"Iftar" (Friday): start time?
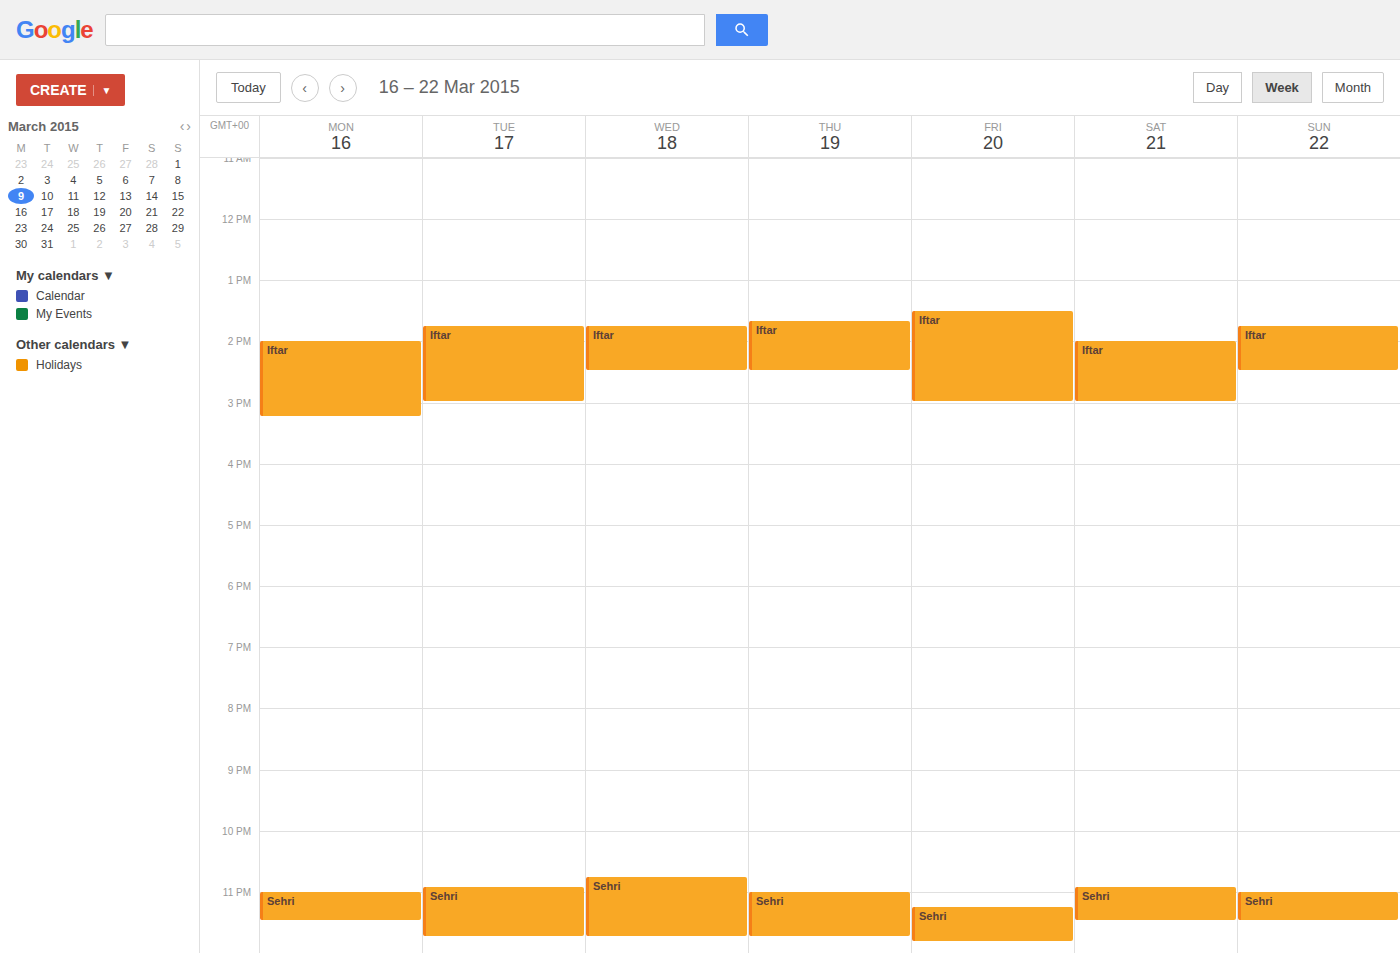
1:30 PM